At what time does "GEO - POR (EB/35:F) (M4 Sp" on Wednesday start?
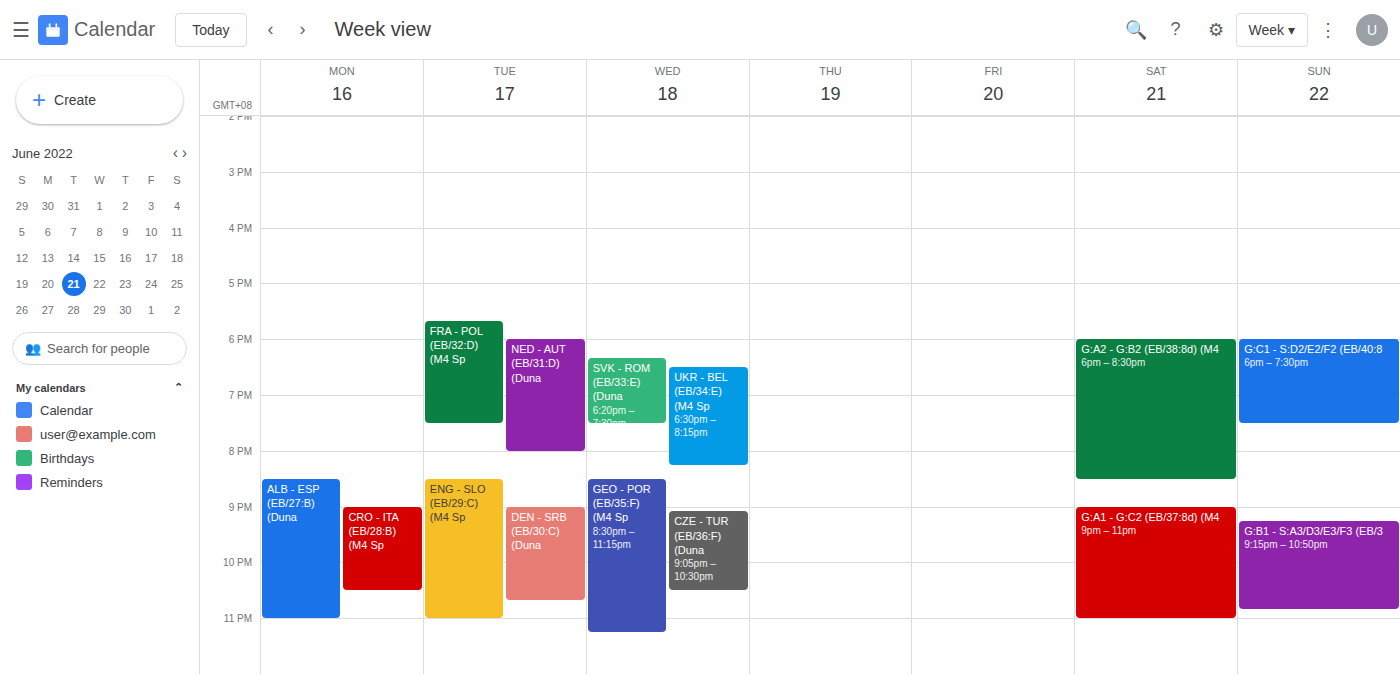
20:30